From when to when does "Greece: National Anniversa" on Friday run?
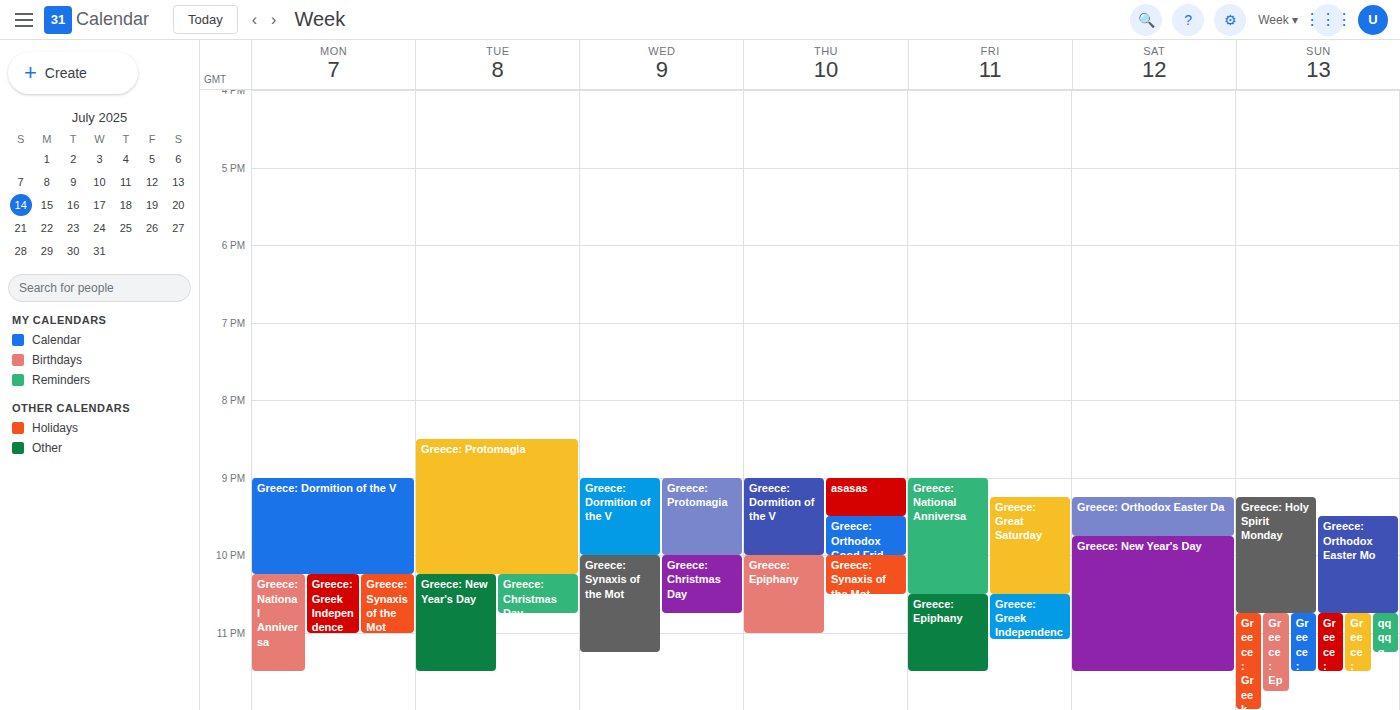
21:00 to 22:30